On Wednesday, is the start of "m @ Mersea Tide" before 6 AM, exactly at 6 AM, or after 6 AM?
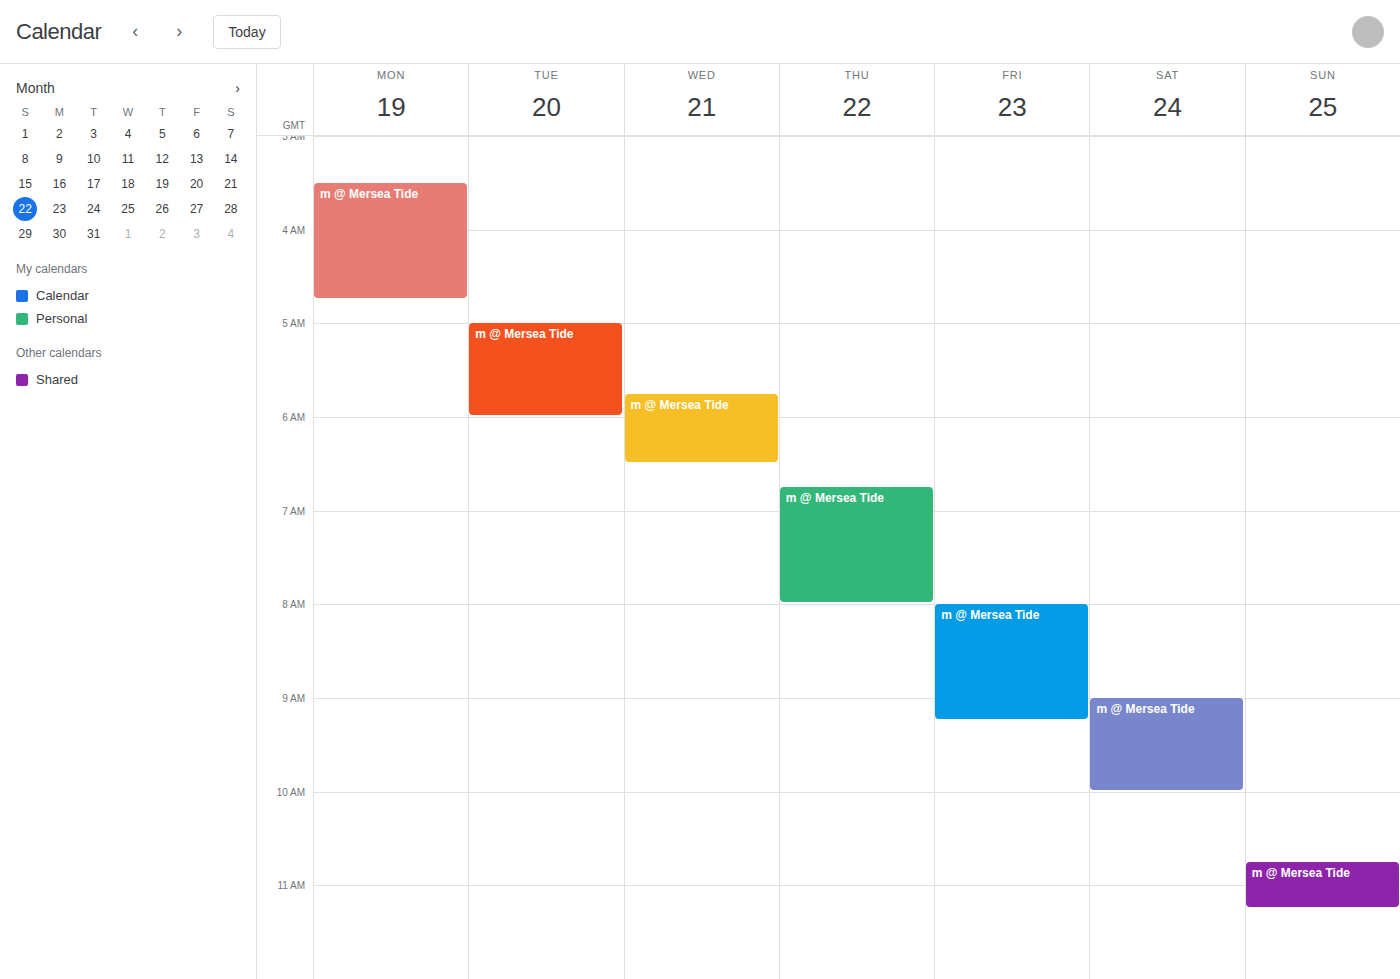
5:45 AM -- before 6 AM, 15 minutes above the 6 AM line.